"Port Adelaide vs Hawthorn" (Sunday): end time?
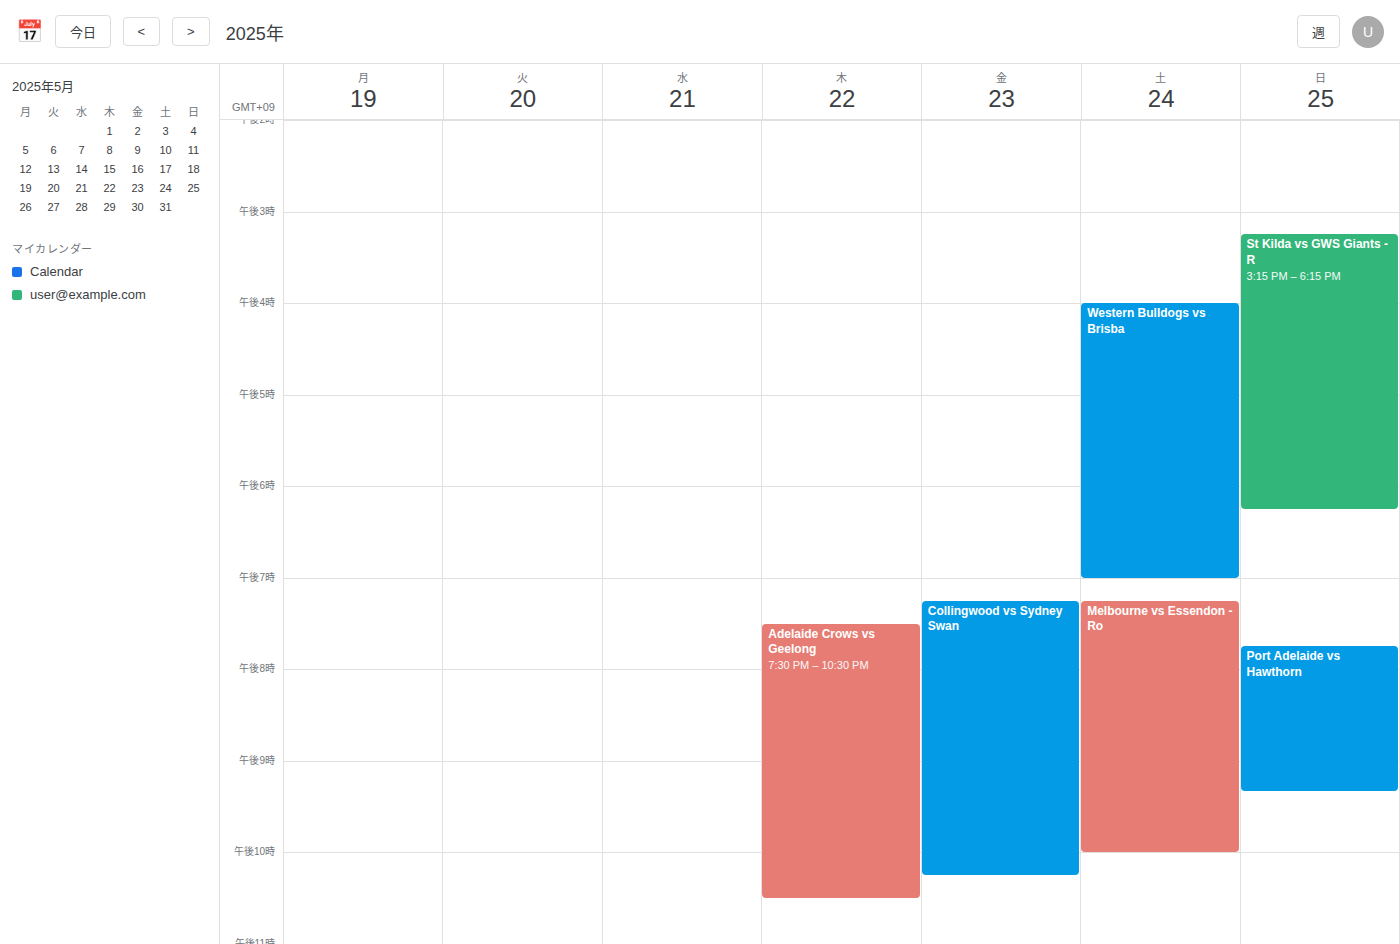
9:20 PM